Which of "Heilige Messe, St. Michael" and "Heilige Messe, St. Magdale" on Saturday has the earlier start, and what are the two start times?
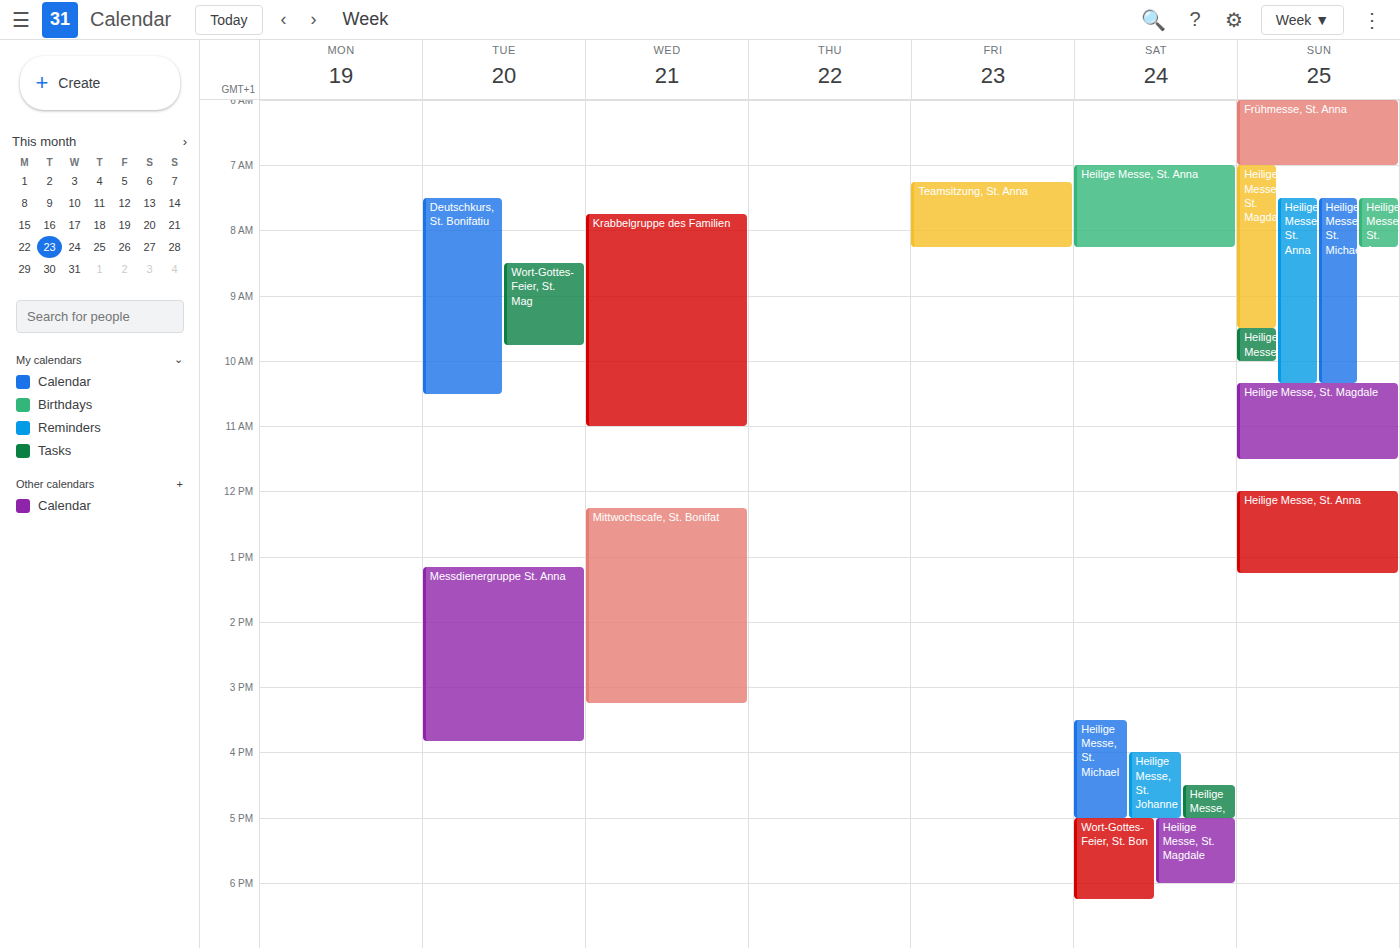
"Heilige Messe, St. Michael" 3:30 PM; "Heilige Messe, St. Magdale" 5:00 PM.